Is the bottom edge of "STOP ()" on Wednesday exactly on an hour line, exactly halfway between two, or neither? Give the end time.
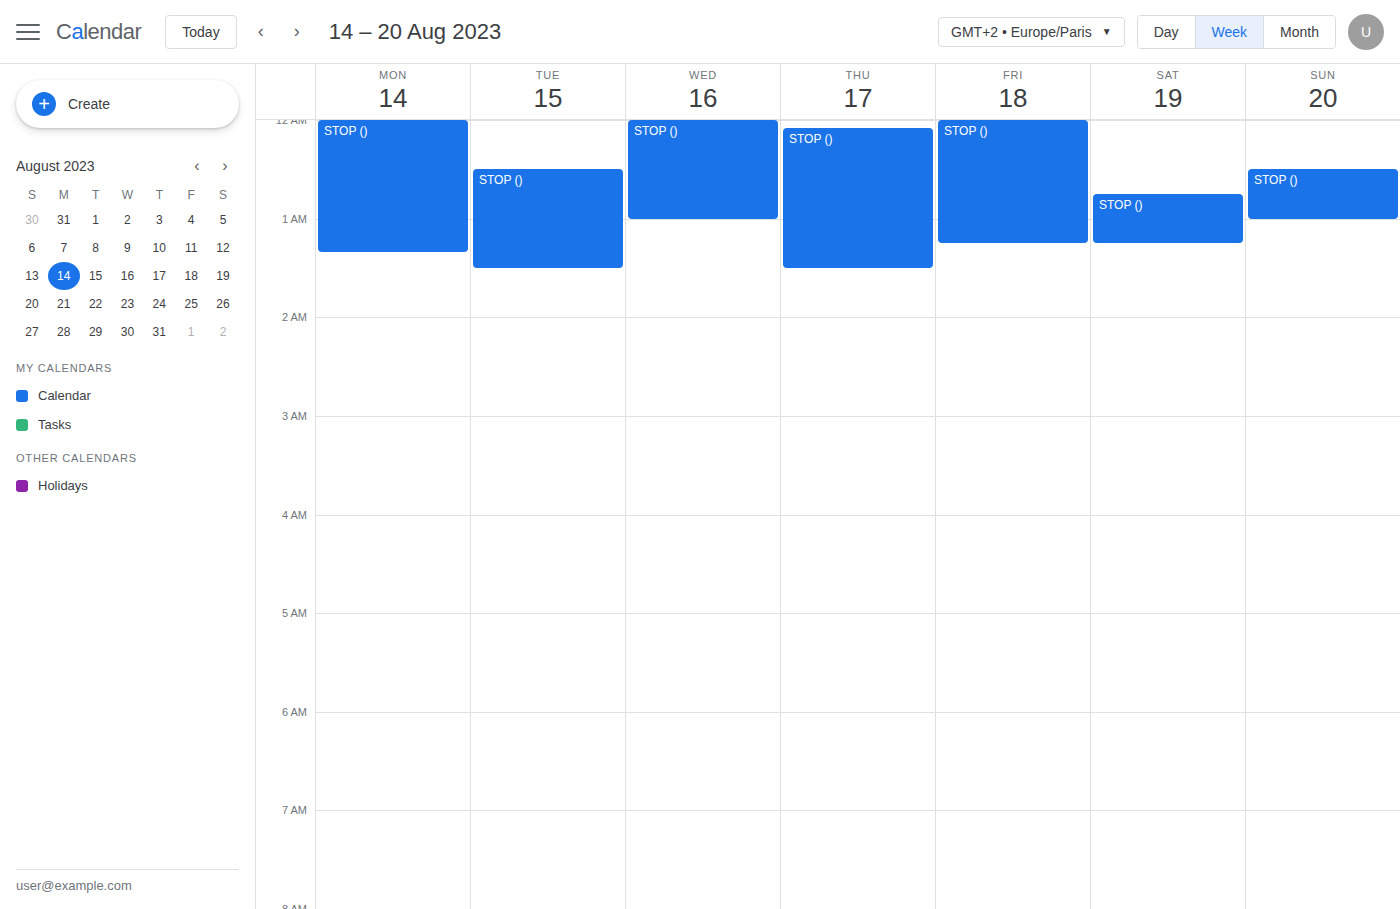
1:00 AM -- exactly on the 1 AM line.